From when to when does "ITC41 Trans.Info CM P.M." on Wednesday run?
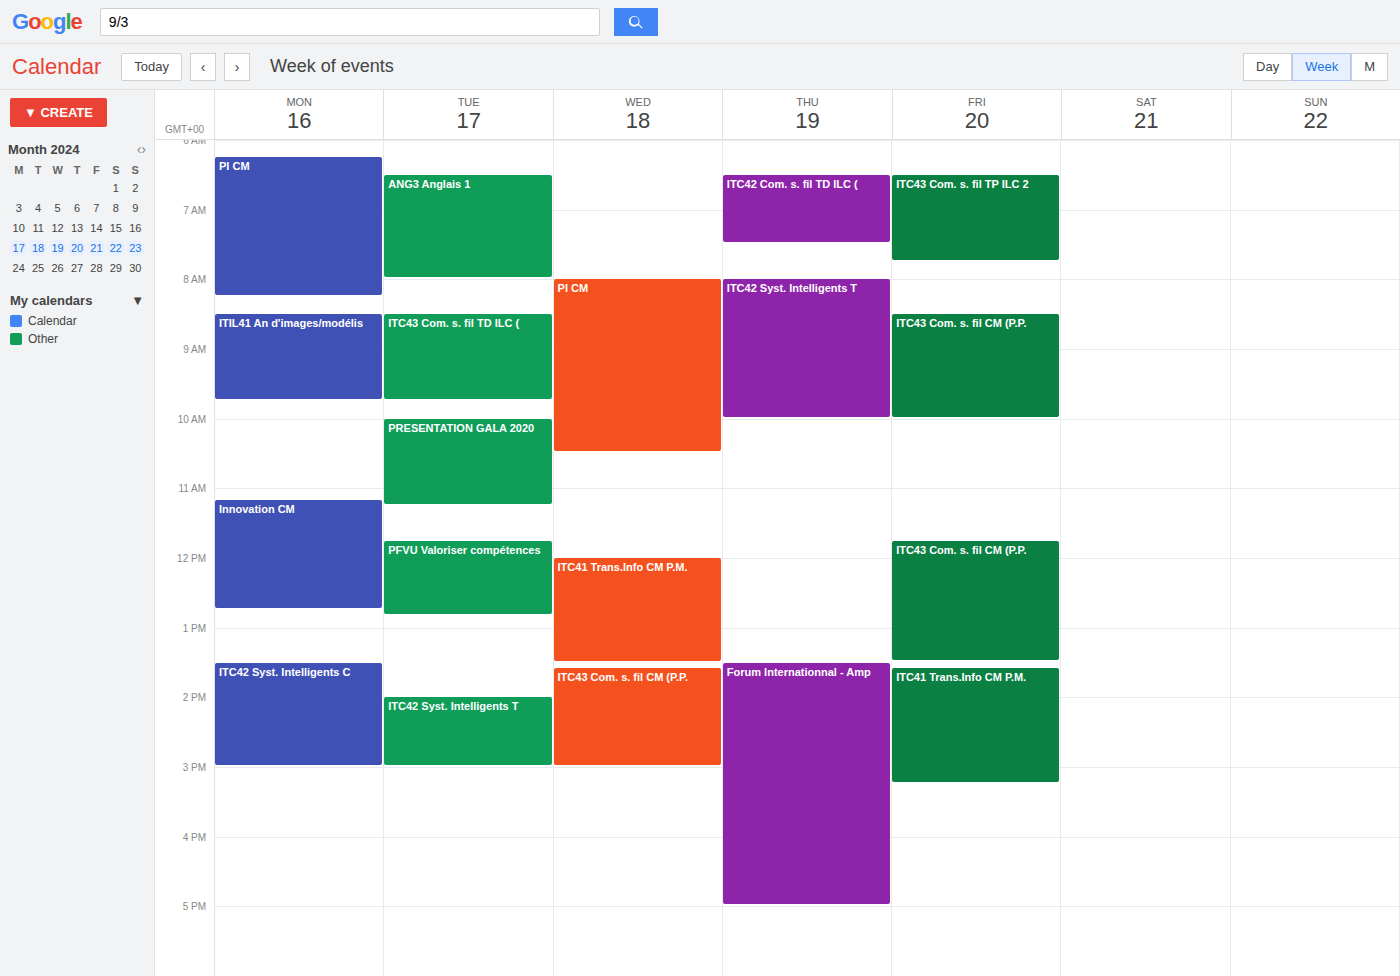
12:00 PM to 1:30 PM